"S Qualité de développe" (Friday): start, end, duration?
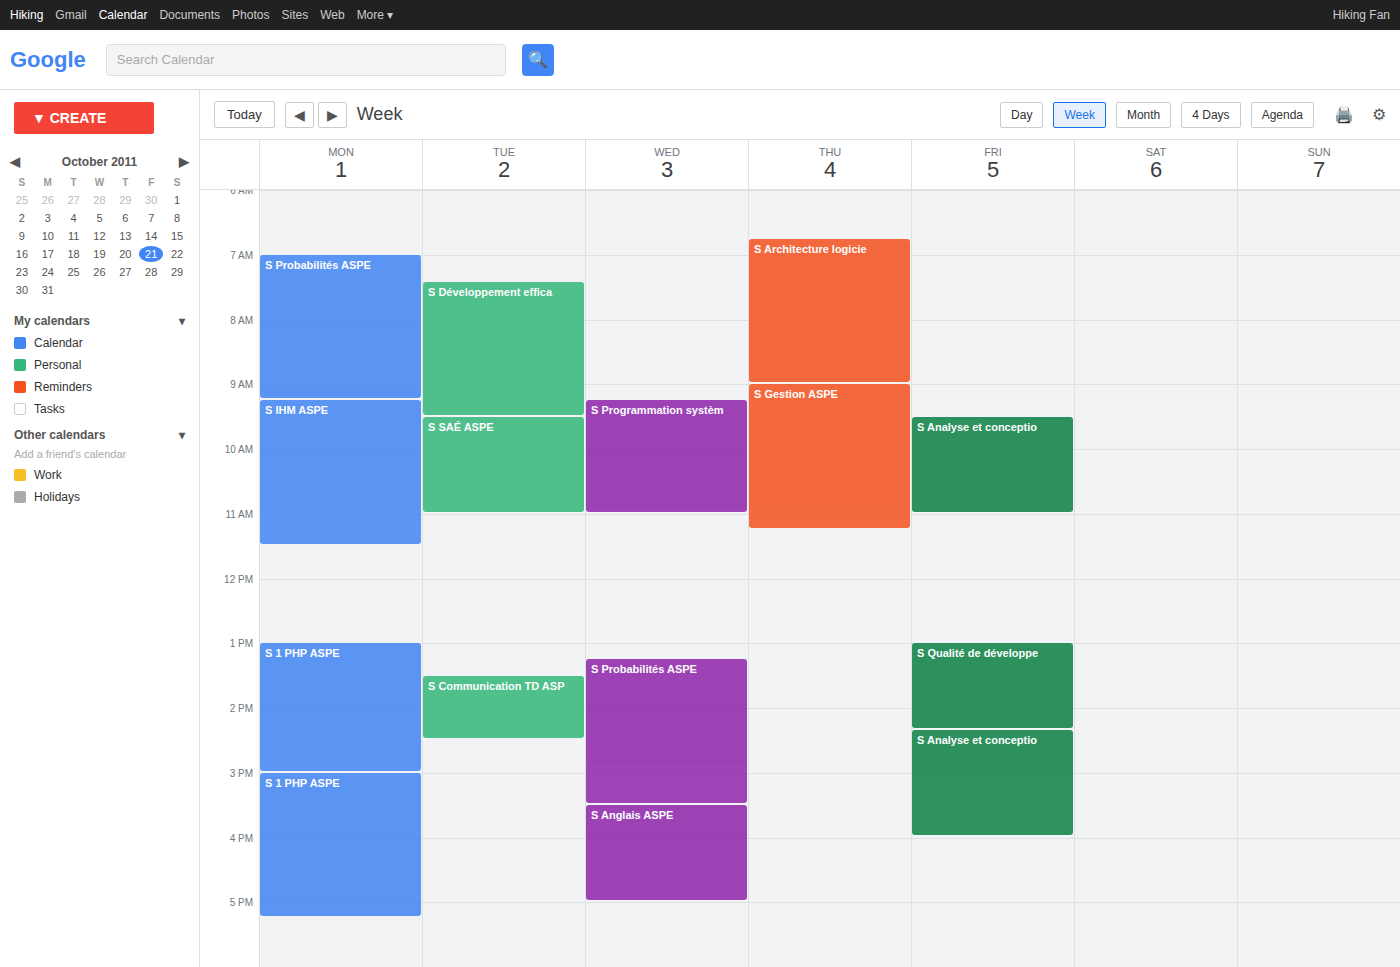
1:00 PM to 2:20 PM, 1 hour 20 minutes